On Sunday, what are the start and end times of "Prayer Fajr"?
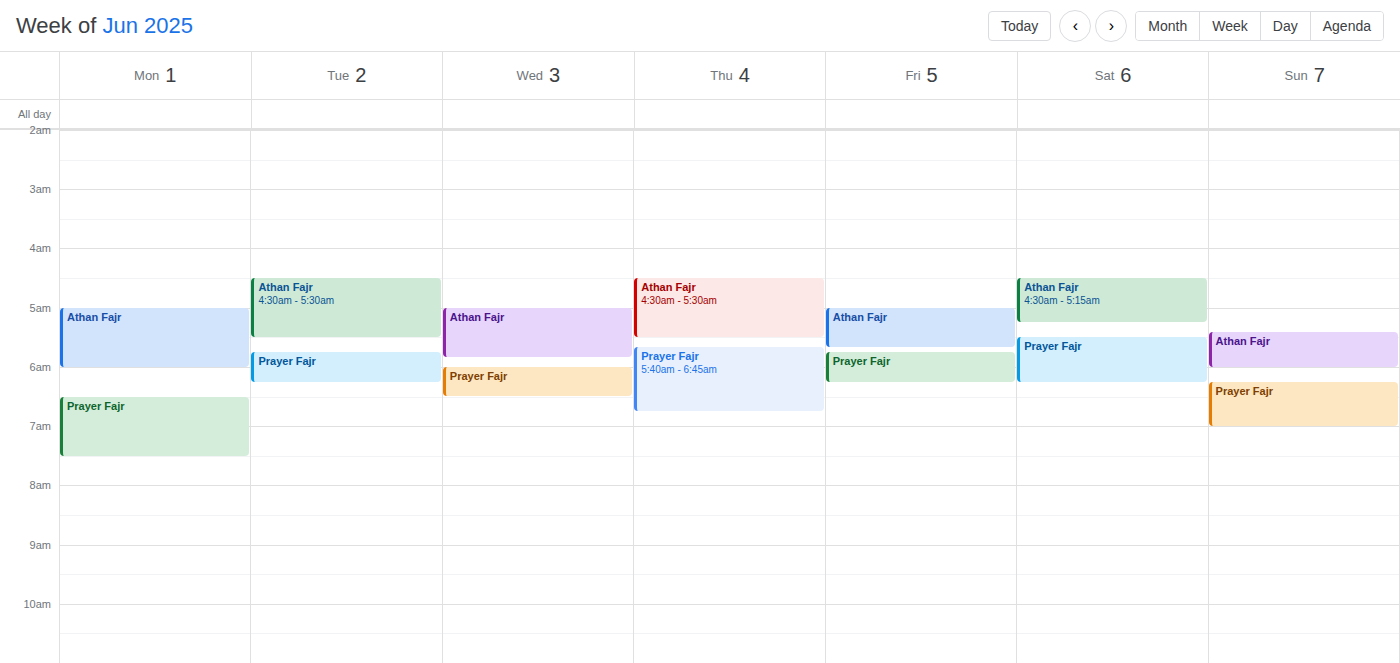
6:15 AM to 7:00 AM